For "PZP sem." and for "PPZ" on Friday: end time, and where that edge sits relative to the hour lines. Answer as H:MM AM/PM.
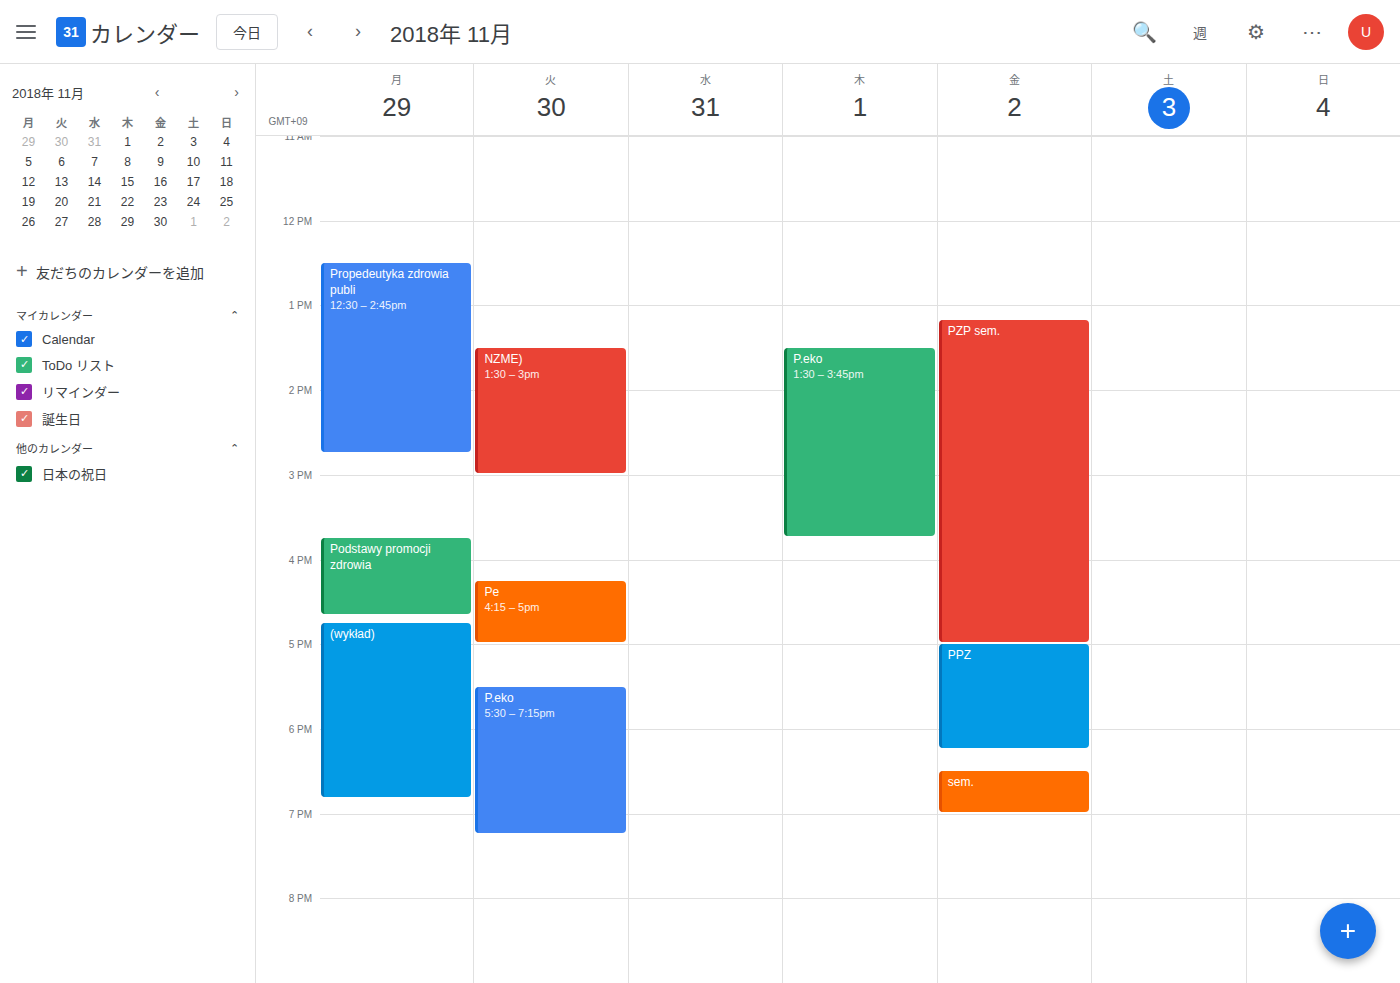
"PZP sem.": 5:00 PM, exactly on the 5 PM line. "PPZ": 6:15 PM, neither: a quarter of the way from the 6 PM line to the 7 PM line.